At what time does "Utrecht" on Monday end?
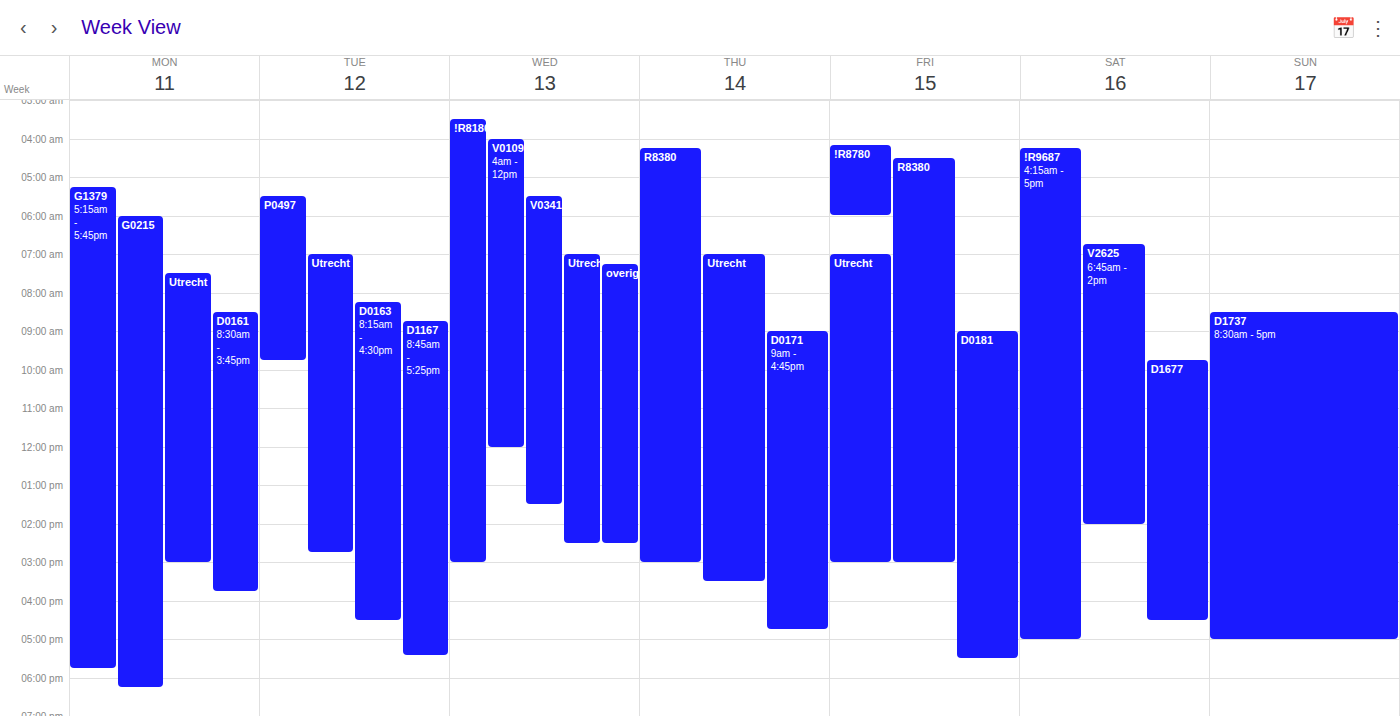
15:00